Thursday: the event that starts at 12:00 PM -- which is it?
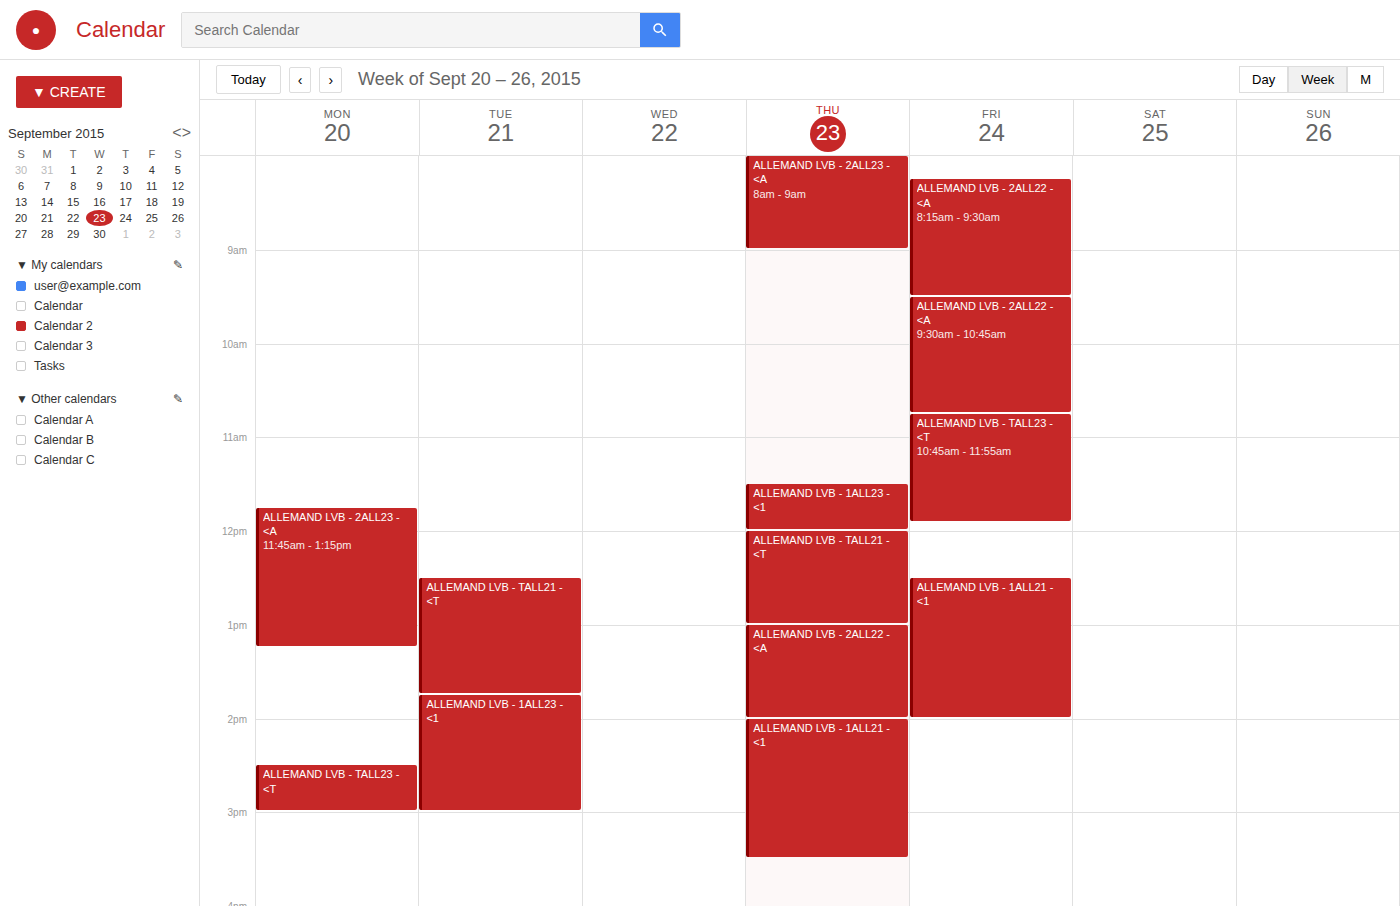
"ALLEMAND LVB - TALL21 - <T"